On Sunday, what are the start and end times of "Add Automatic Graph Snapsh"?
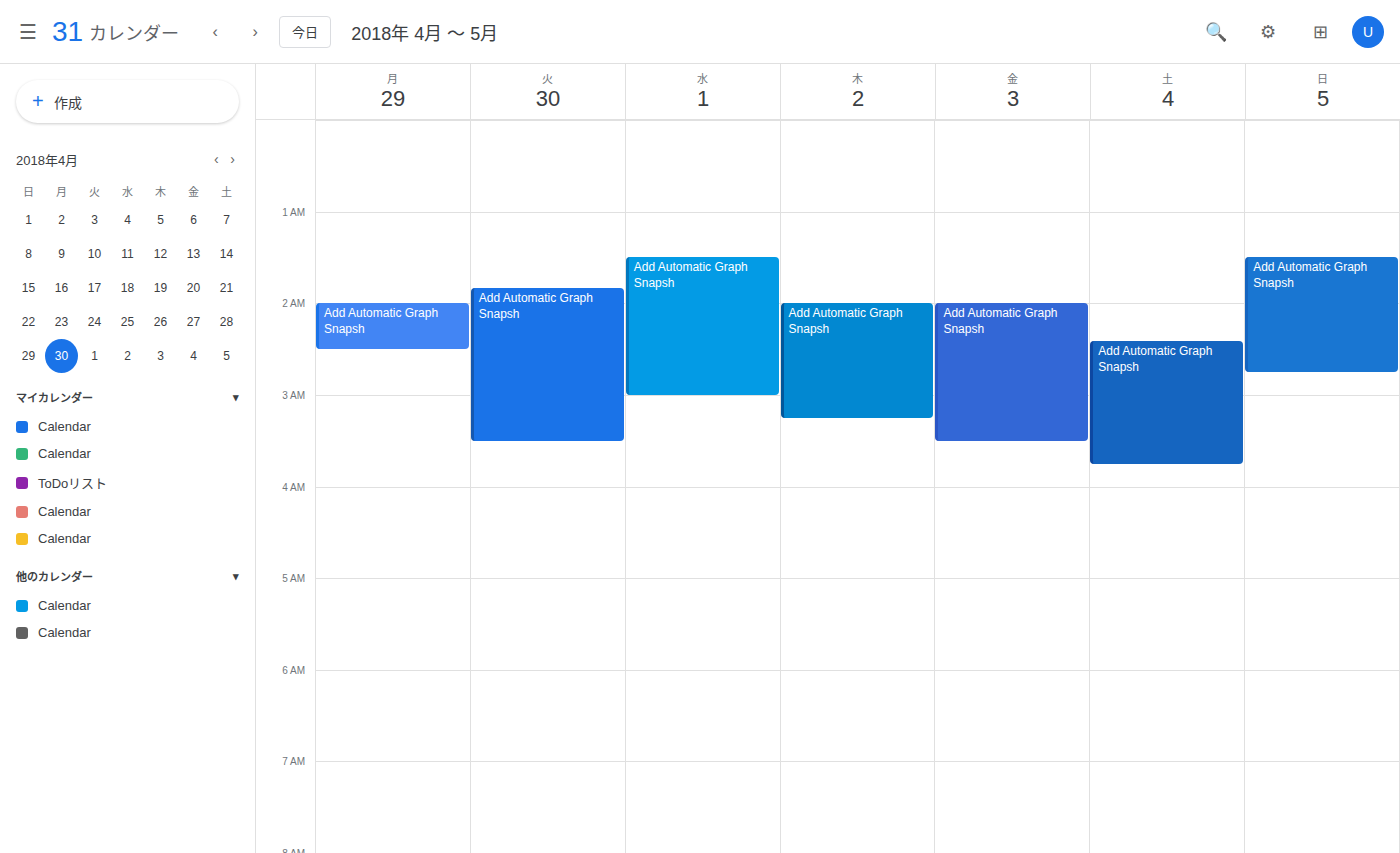
01:30 to 02:45